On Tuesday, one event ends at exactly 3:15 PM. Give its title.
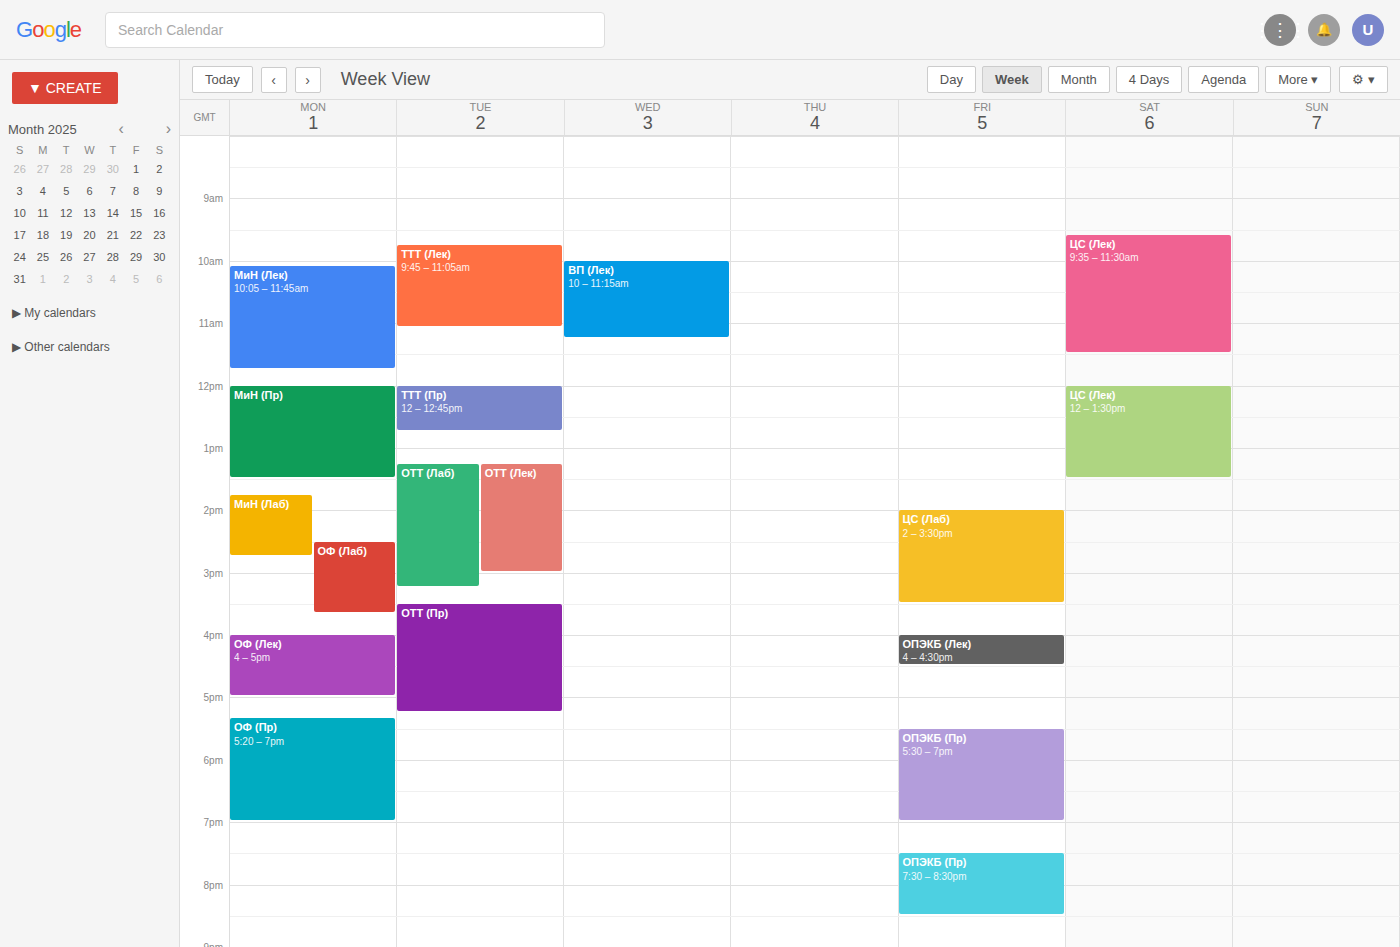
"ОТТ (Лаб)"